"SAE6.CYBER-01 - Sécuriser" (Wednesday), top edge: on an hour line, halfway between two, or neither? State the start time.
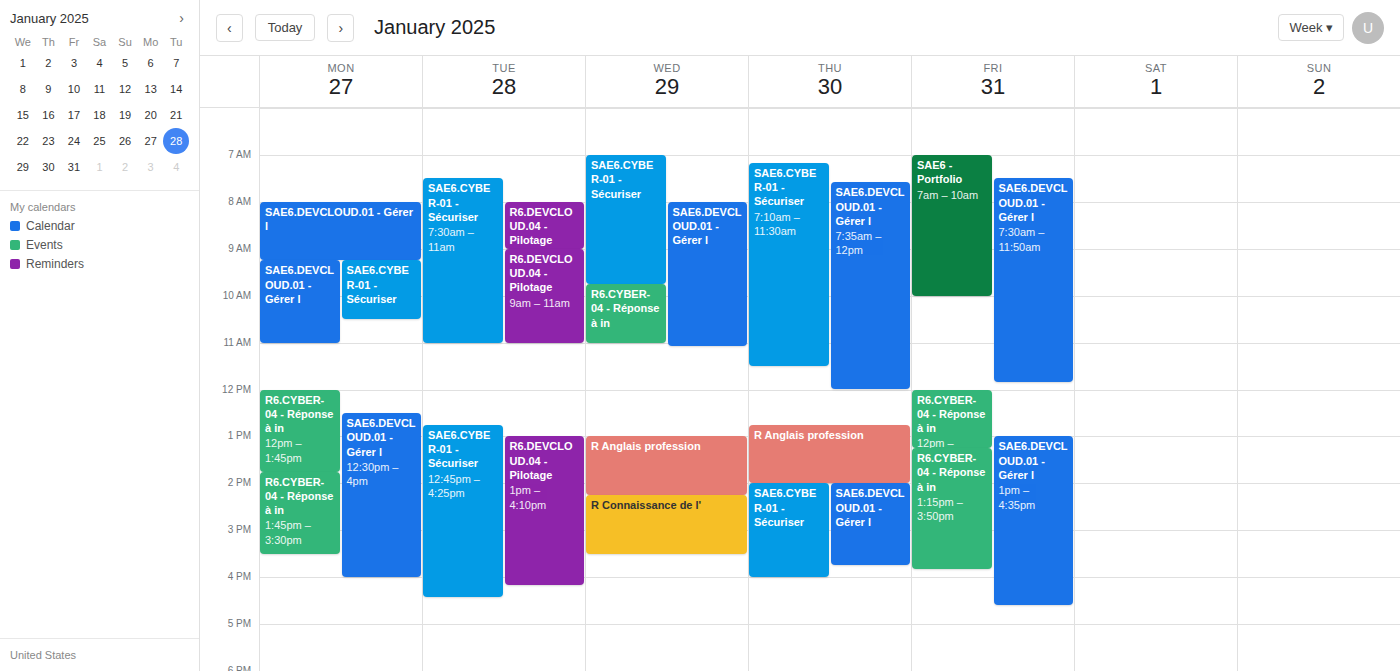
07:00 -- exactly on the 07:00 line.